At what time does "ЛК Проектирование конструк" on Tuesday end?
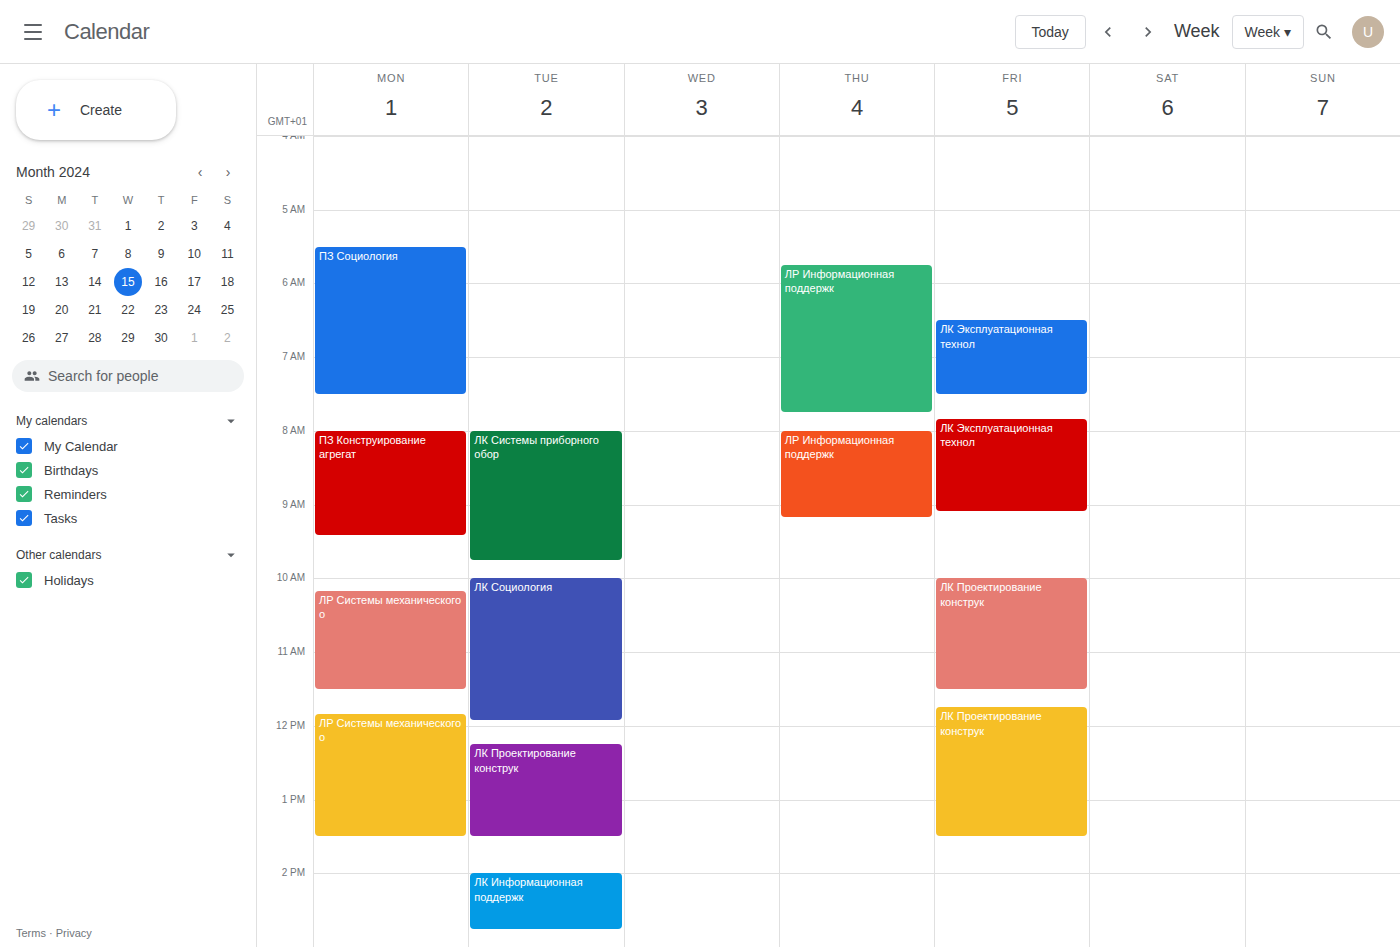
1:30 PM